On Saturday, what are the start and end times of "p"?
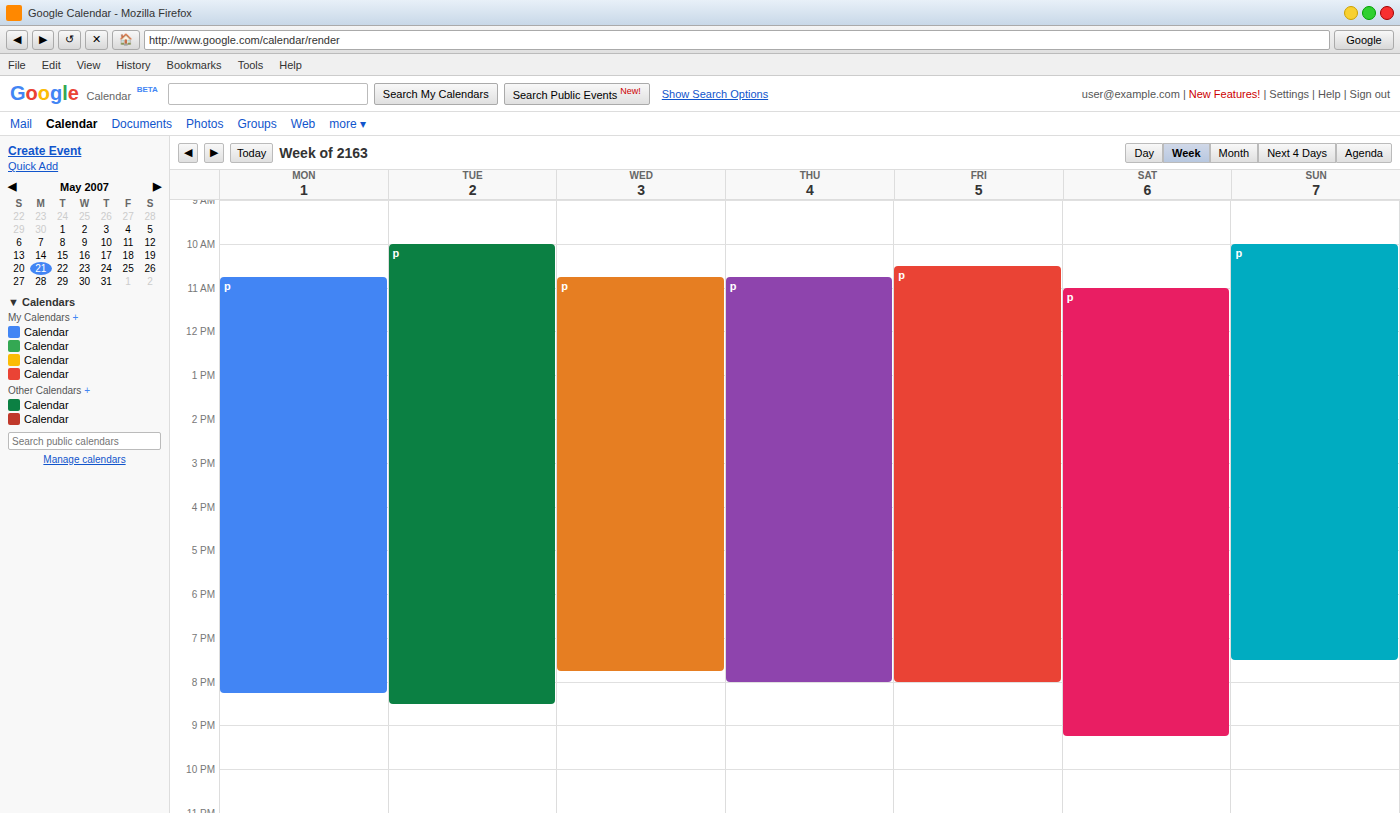
11:00 AM to 9:15 PM